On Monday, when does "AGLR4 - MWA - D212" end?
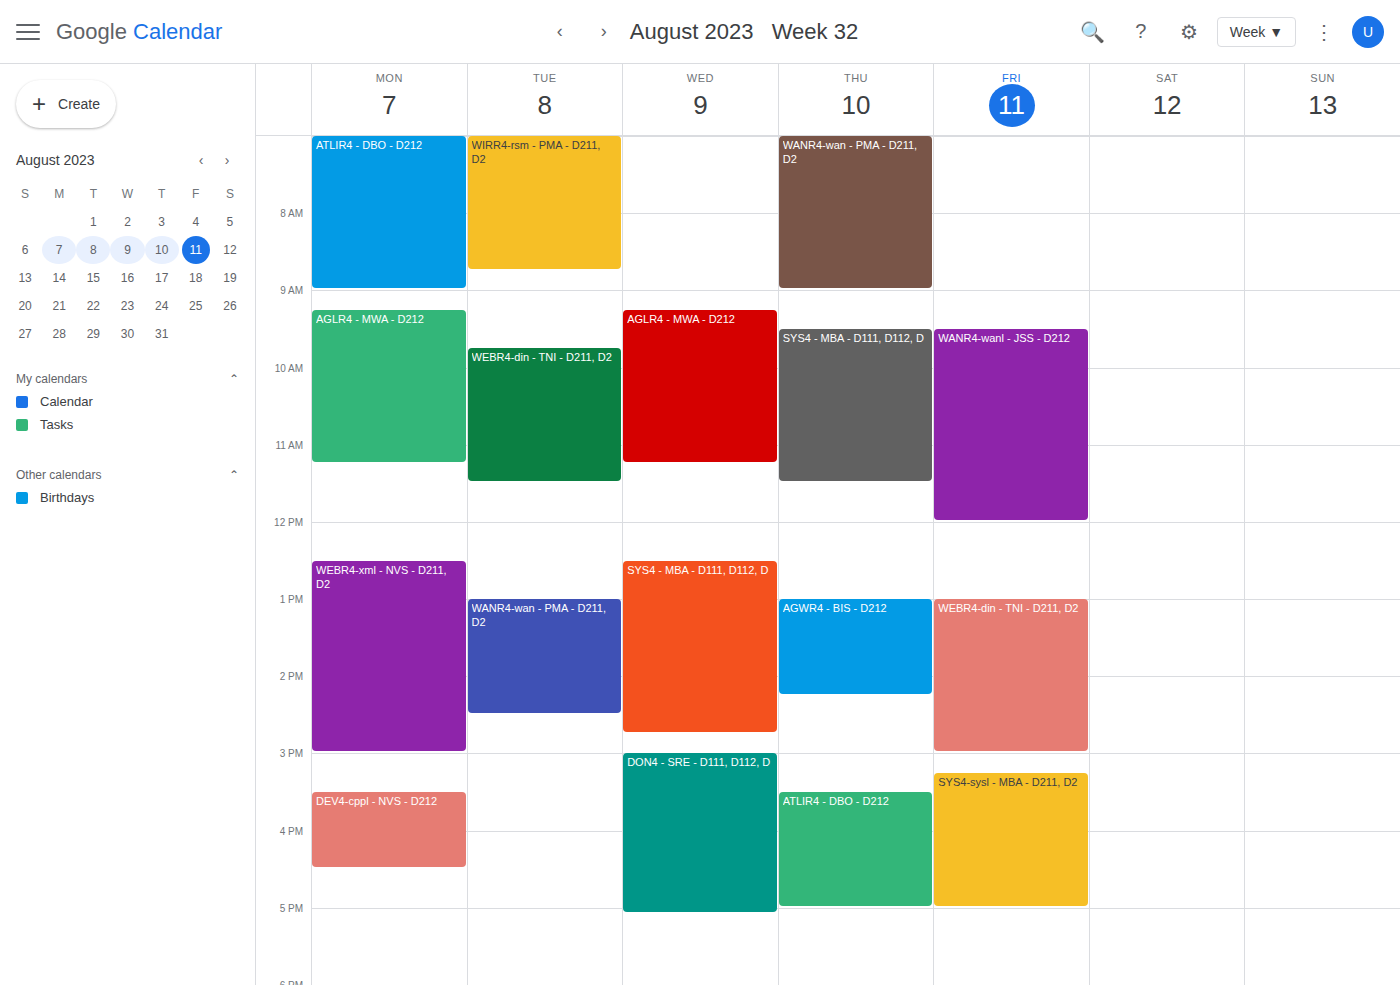
11:15 AM